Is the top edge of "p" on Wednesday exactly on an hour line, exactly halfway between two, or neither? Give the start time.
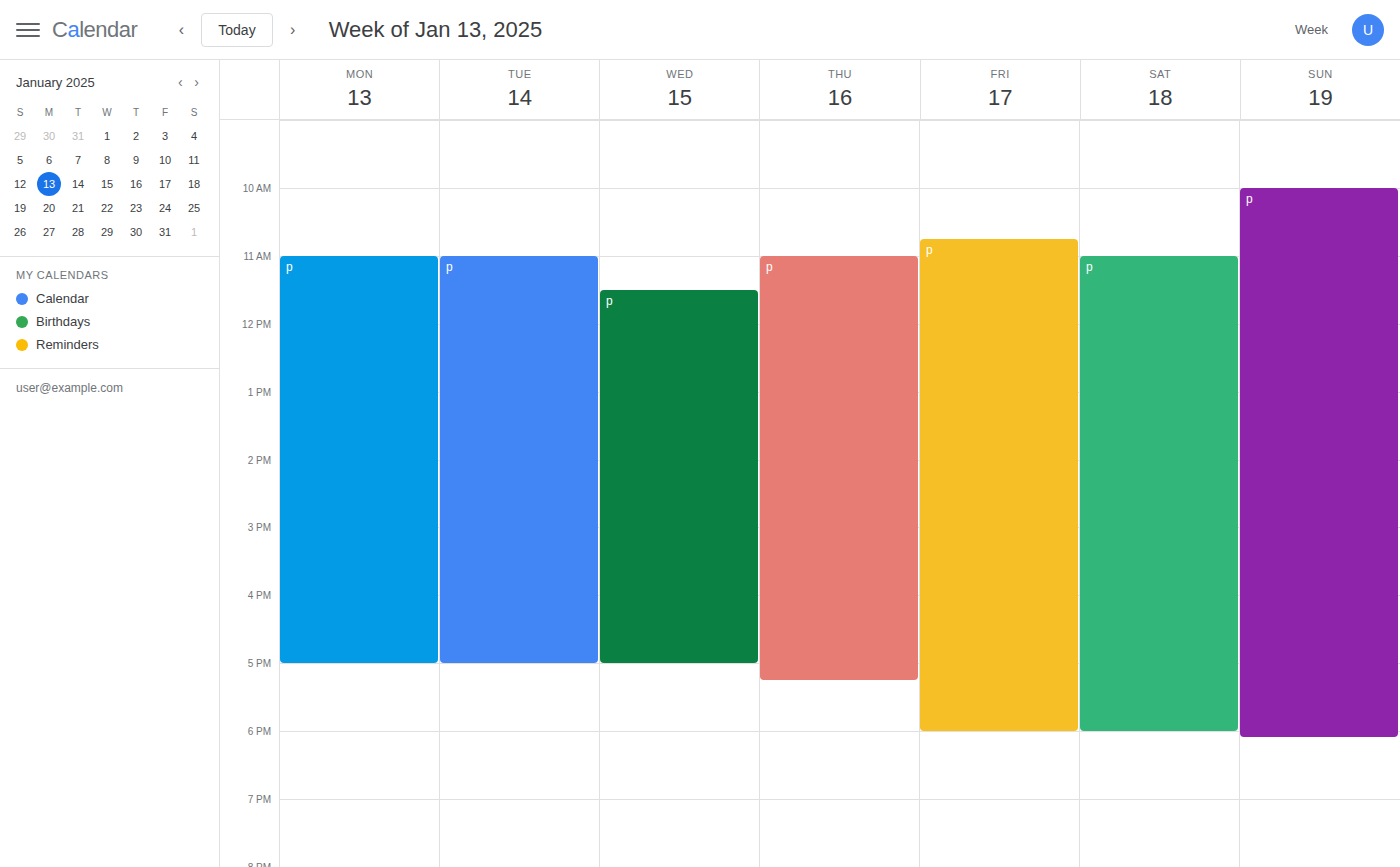
11:30 AM -- halfway between the 11 AM and 12 PM lines.